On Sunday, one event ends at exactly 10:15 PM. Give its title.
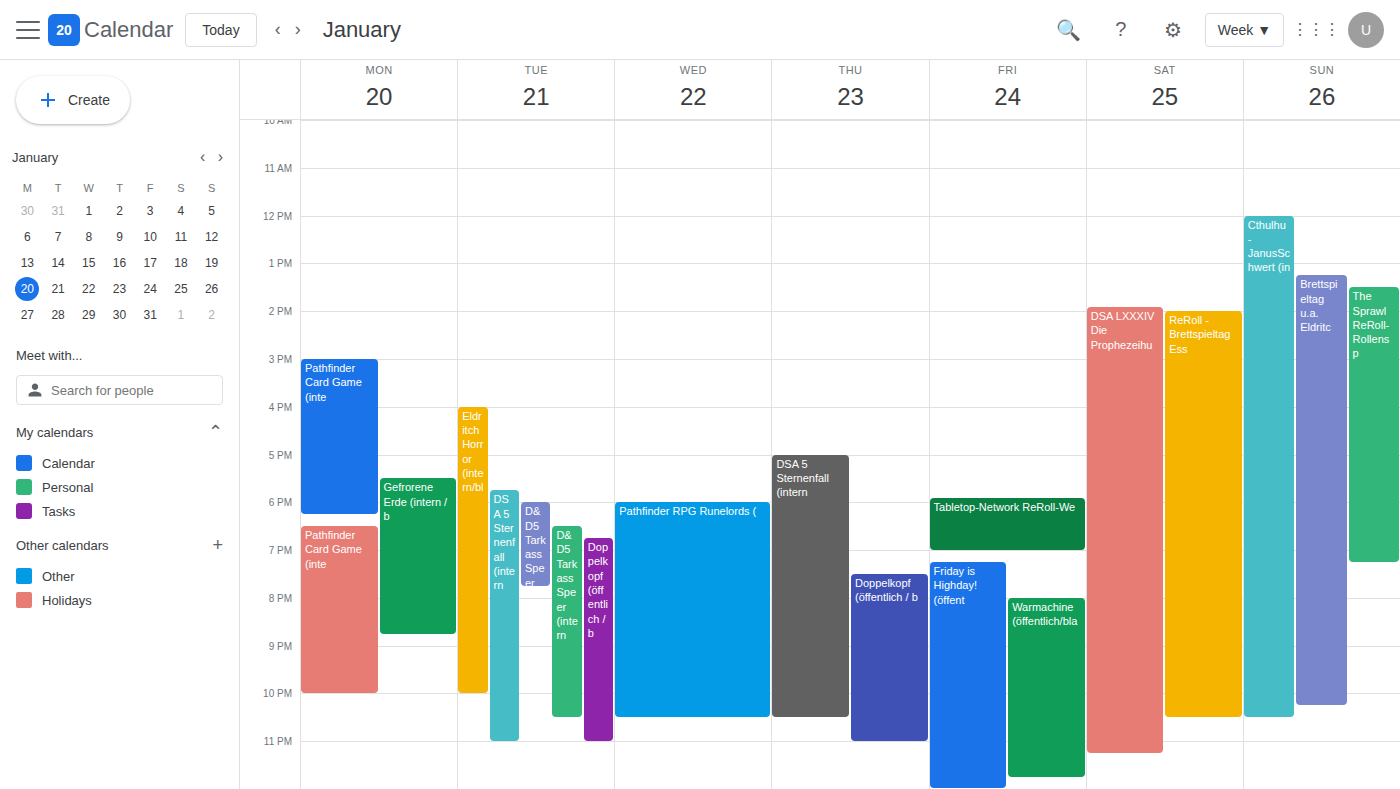
"Brettspieltag u.a. Eldritc"